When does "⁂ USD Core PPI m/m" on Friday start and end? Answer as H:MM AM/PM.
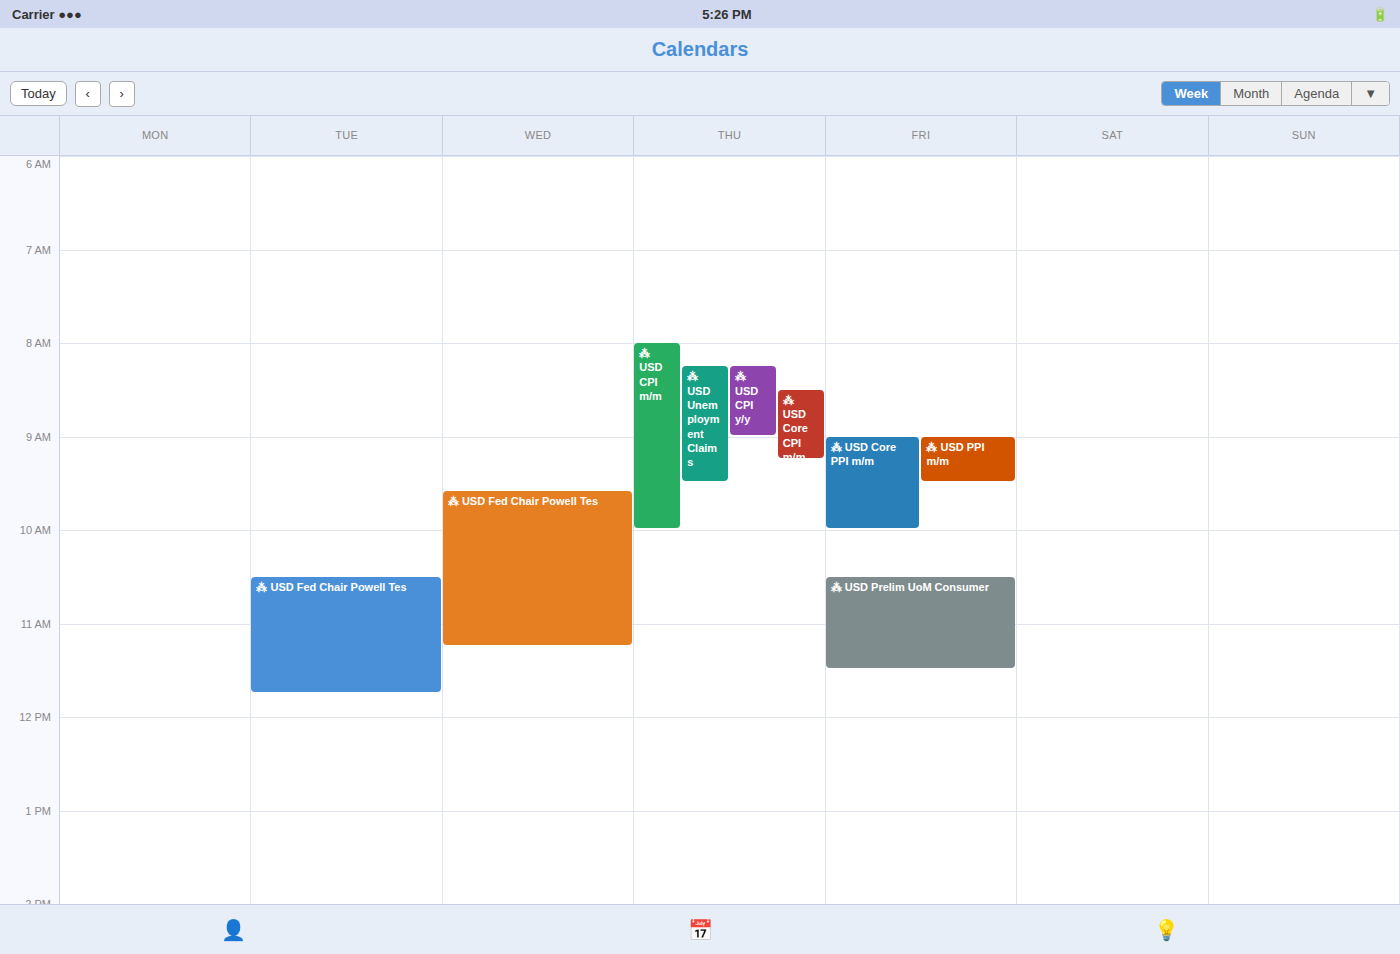
9:00 AM to 10:00 AM